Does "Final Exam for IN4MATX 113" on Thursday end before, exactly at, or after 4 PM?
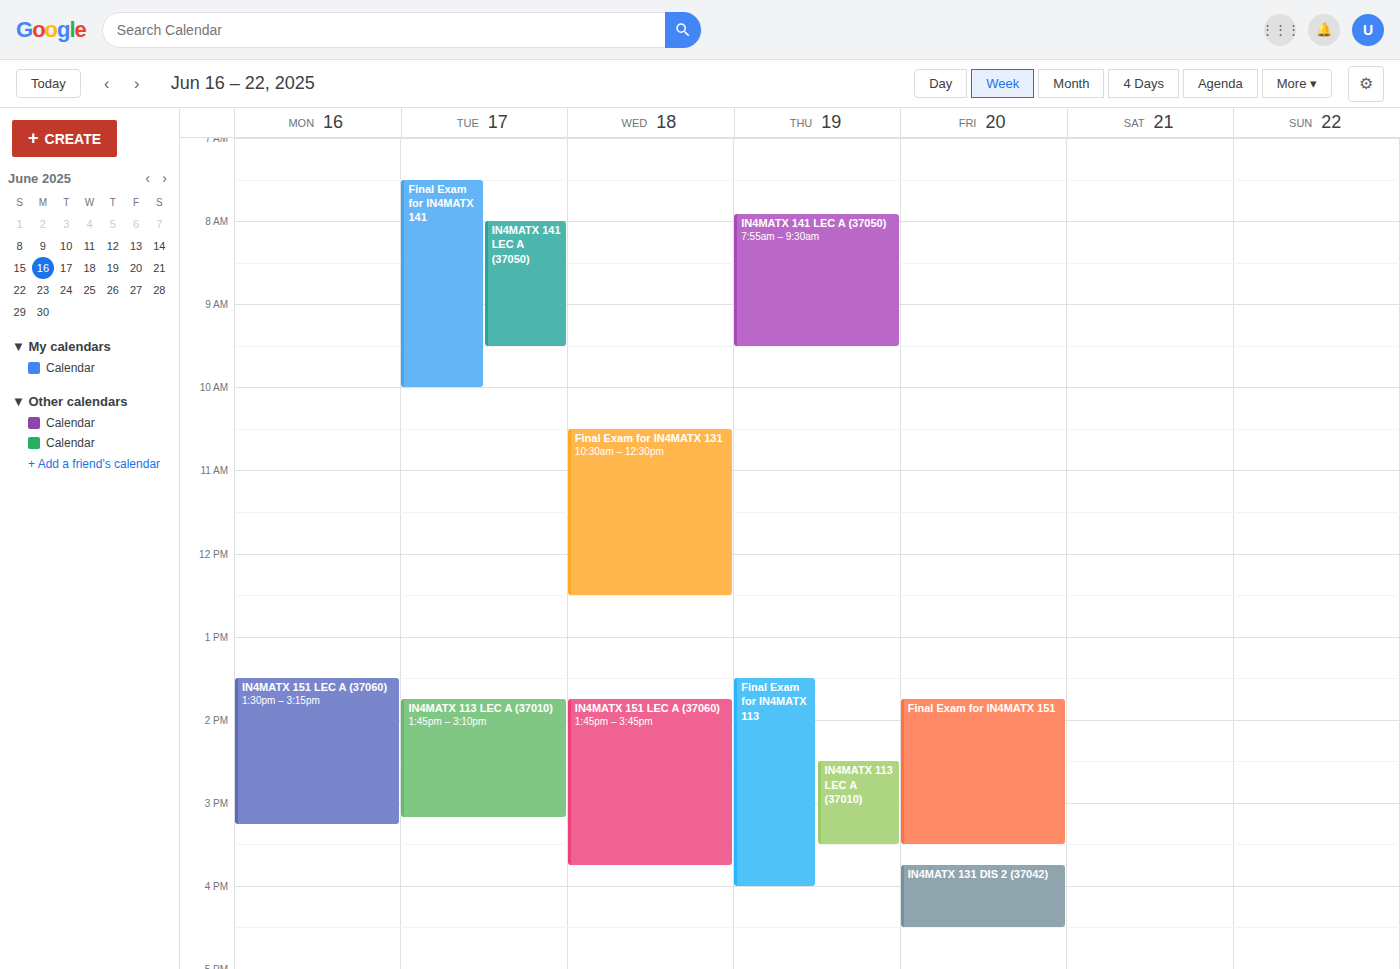
4:00 PM -- exactly at 4 PM, on the 4 PM line.